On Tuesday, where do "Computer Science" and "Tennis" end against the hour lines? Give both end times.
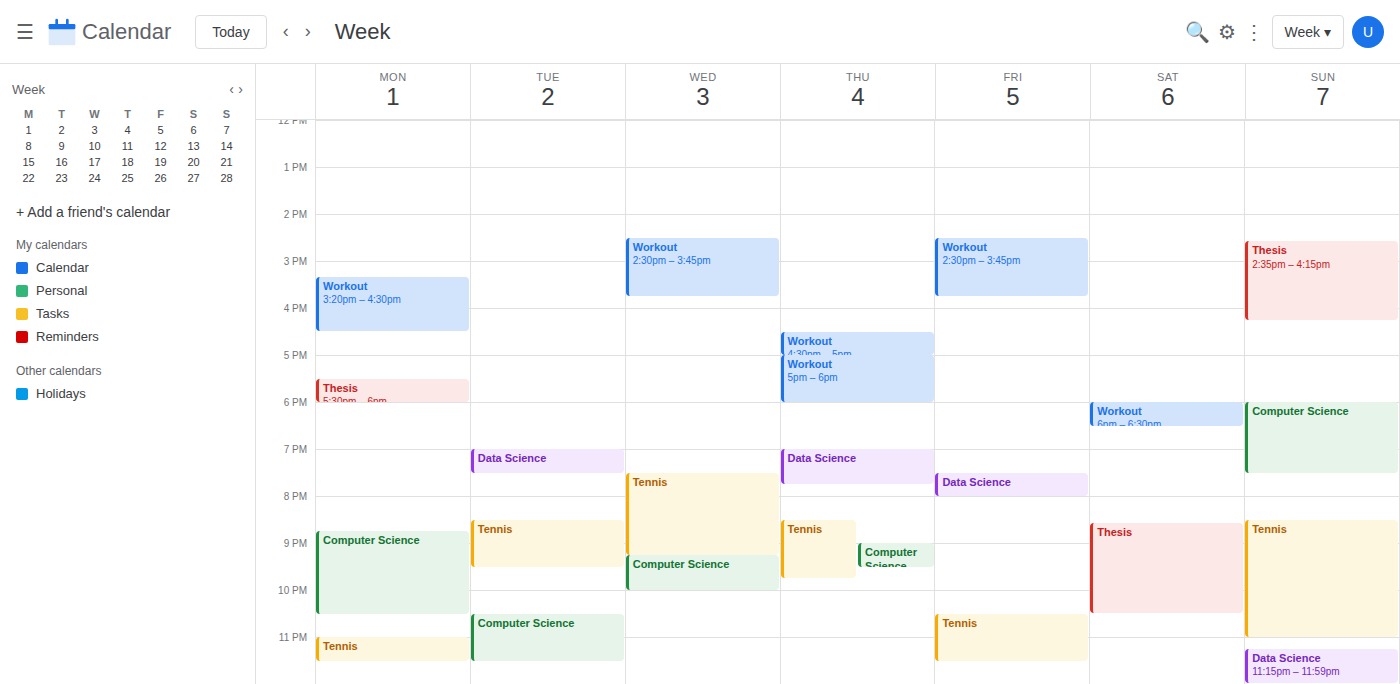
"Computer Science": 11:30 PM, halfway between the 11 PM and 12 AM lines. "Tennis": 9:30 PM, halfway between the 9 PM and 10 PM lines.